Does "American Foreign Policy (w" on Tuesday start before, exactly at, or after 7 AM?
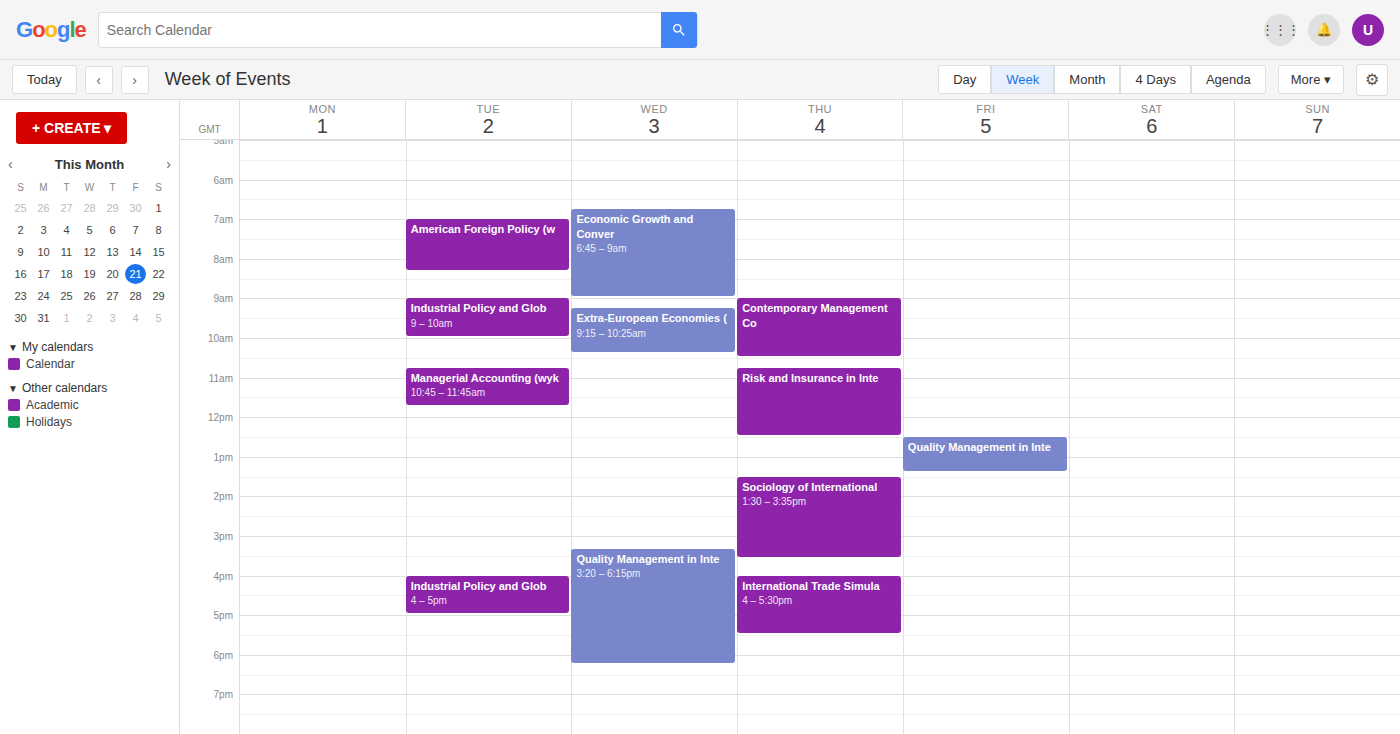
7:00 AM -- exactly at 7 AM, on the 7 AM line.